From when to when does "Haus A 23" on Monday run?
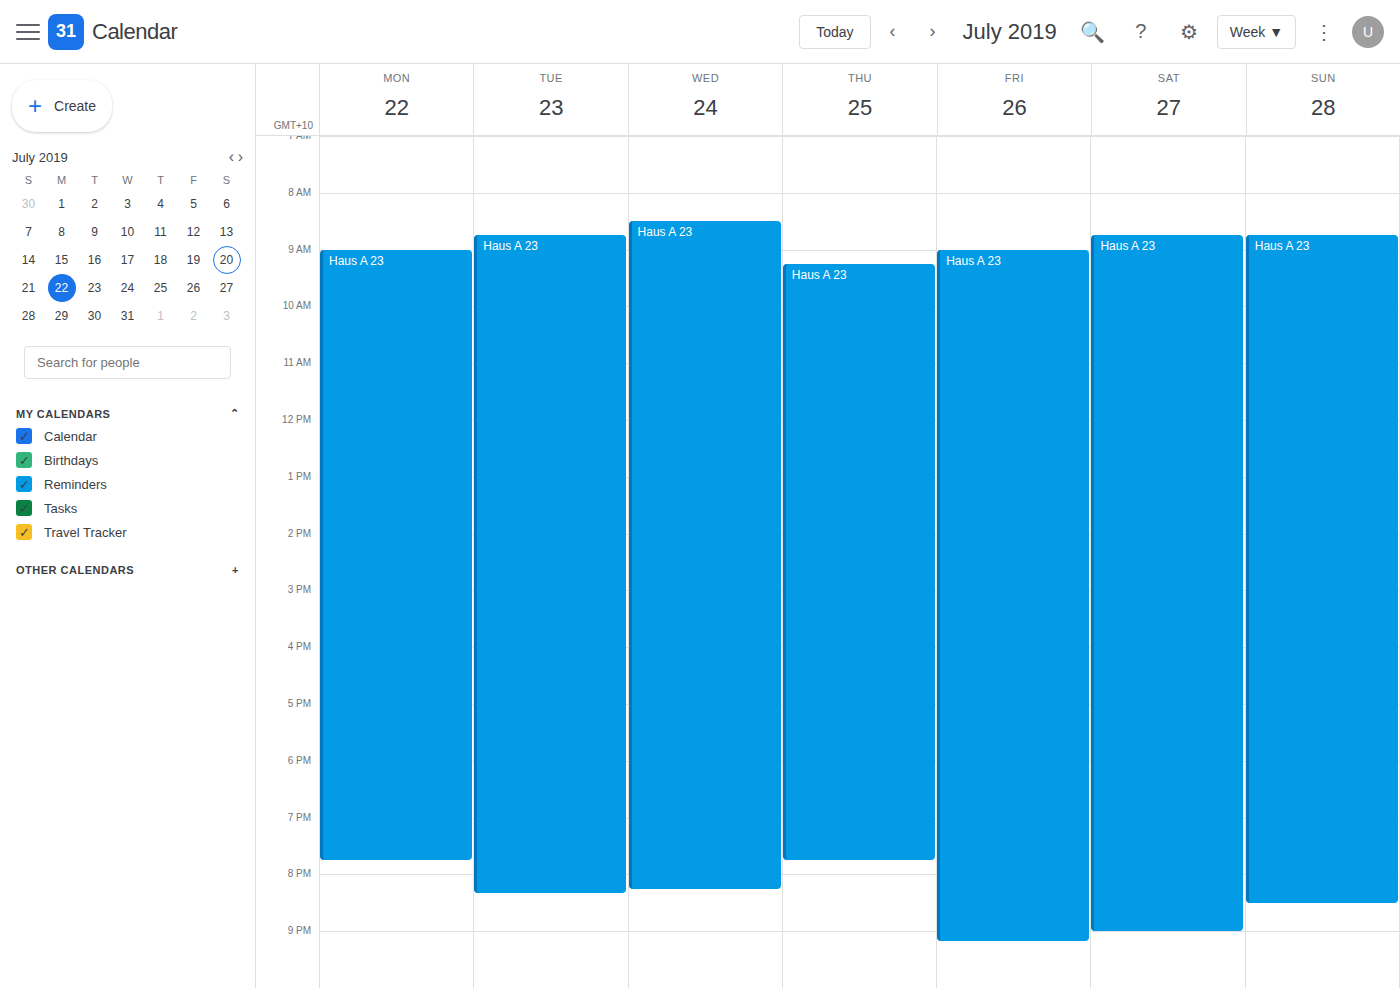
9:00 AM to 7:45 PM